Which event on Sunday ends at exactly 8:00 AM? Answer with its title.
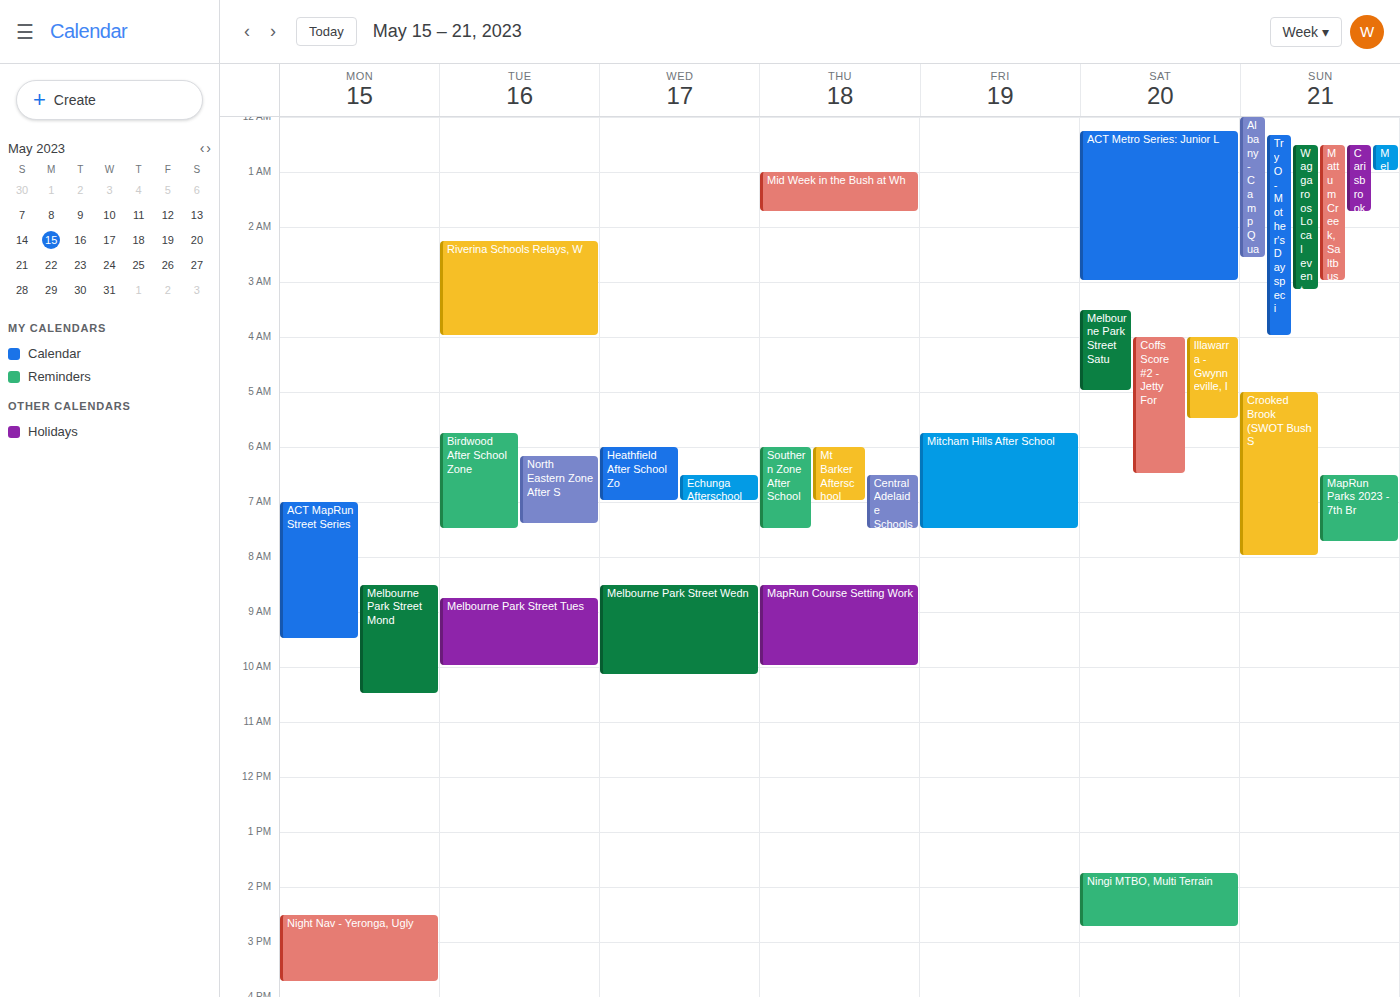
"Crooked Brook (SWOT Bush S"